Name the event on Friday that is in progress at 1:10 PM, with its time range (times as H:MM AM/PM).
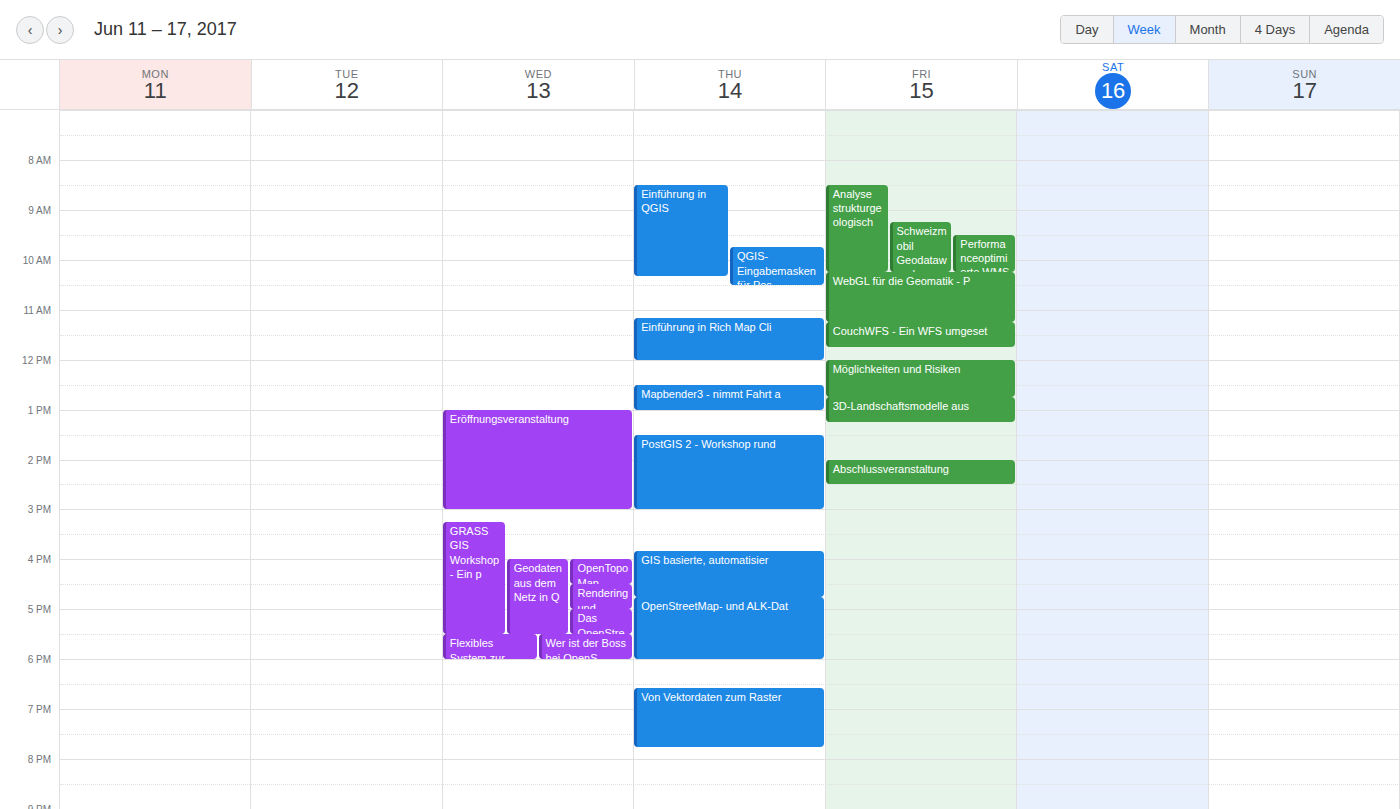
"3D-Landschaftsmodelle aus", 12:45 PM to 1:15 PM